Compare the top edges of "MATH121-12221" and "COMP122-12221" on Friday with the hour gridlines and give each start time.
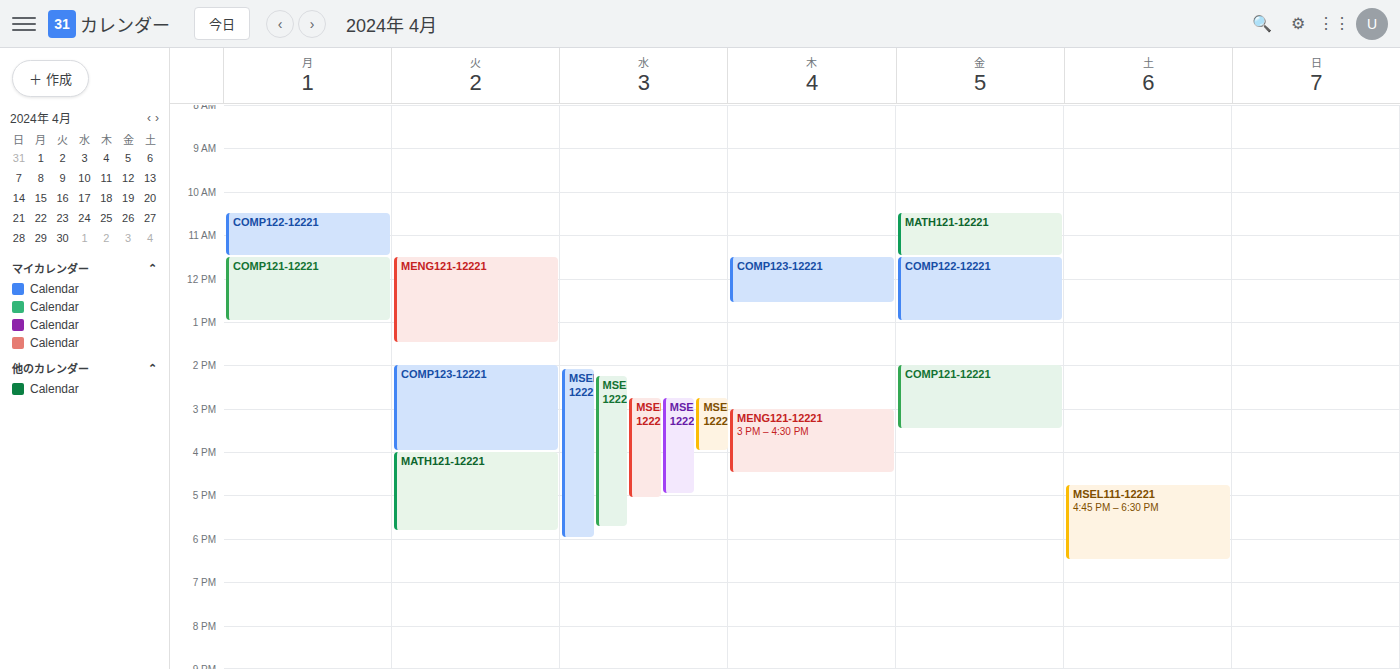
"MATH121-12221": 10:30 AM, halfway between the 10 AM and 11 AM lines. "COMP122-12221": 11:30 AM, halfway between the 11 AM and 12 PM lines.